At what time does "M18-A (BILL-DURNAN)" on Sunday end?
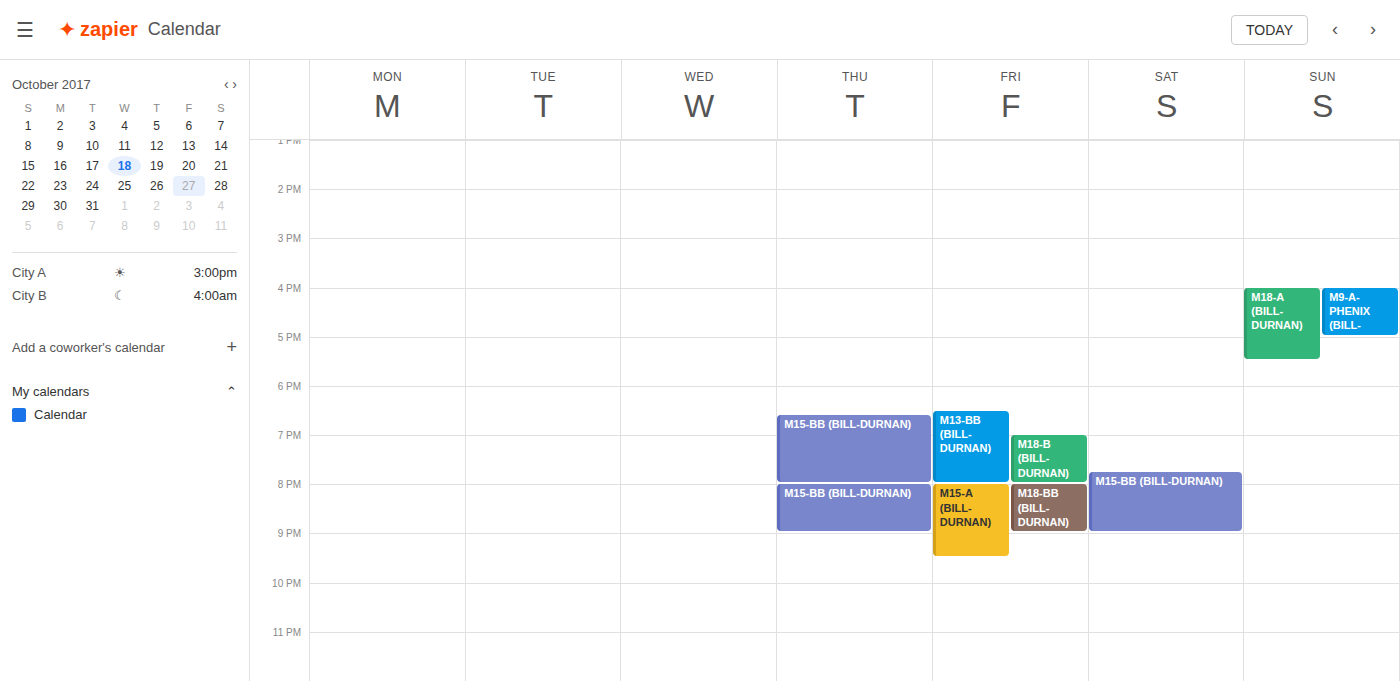
5:30 PM